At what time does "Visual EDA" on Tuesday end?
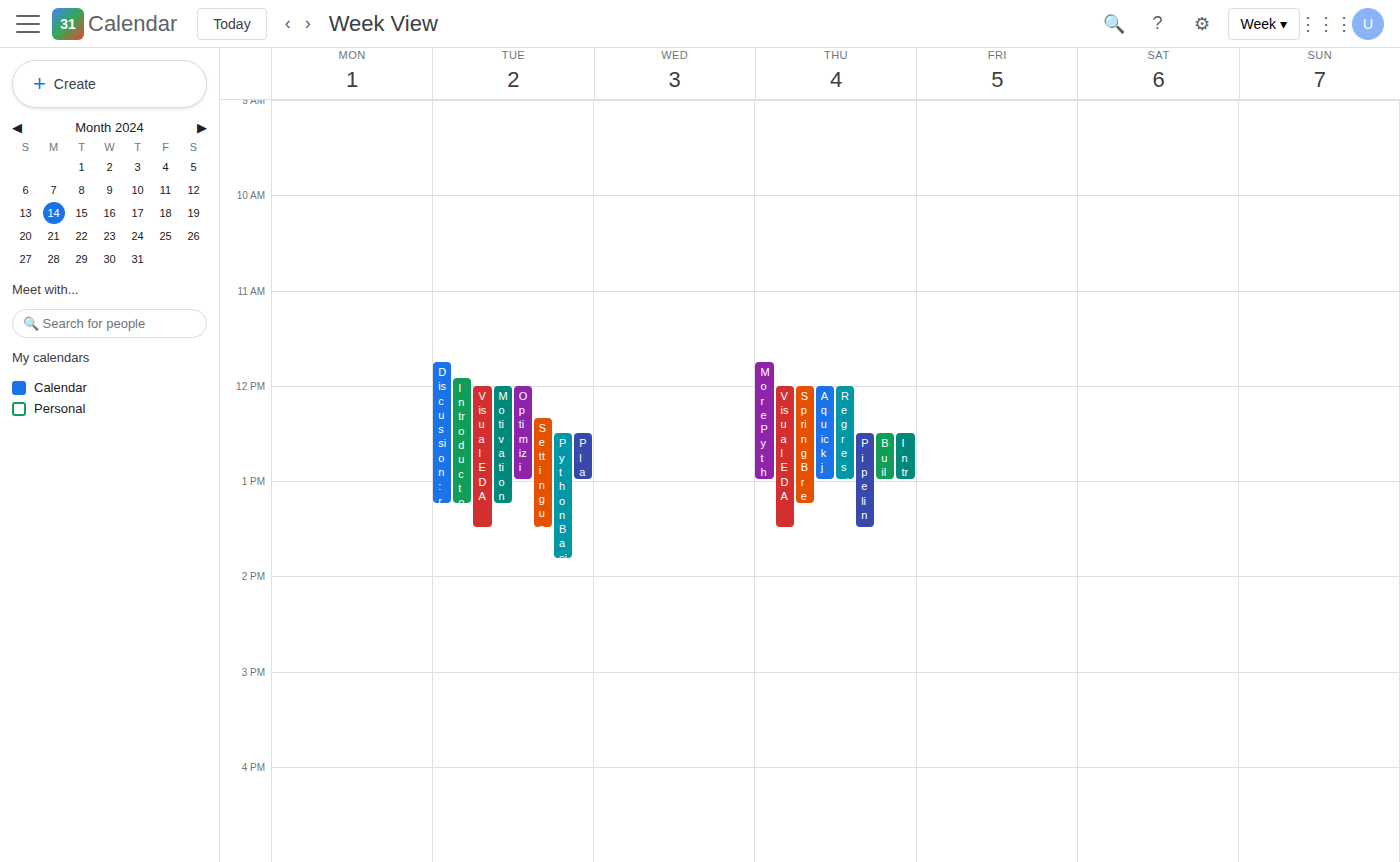
1:30 PM